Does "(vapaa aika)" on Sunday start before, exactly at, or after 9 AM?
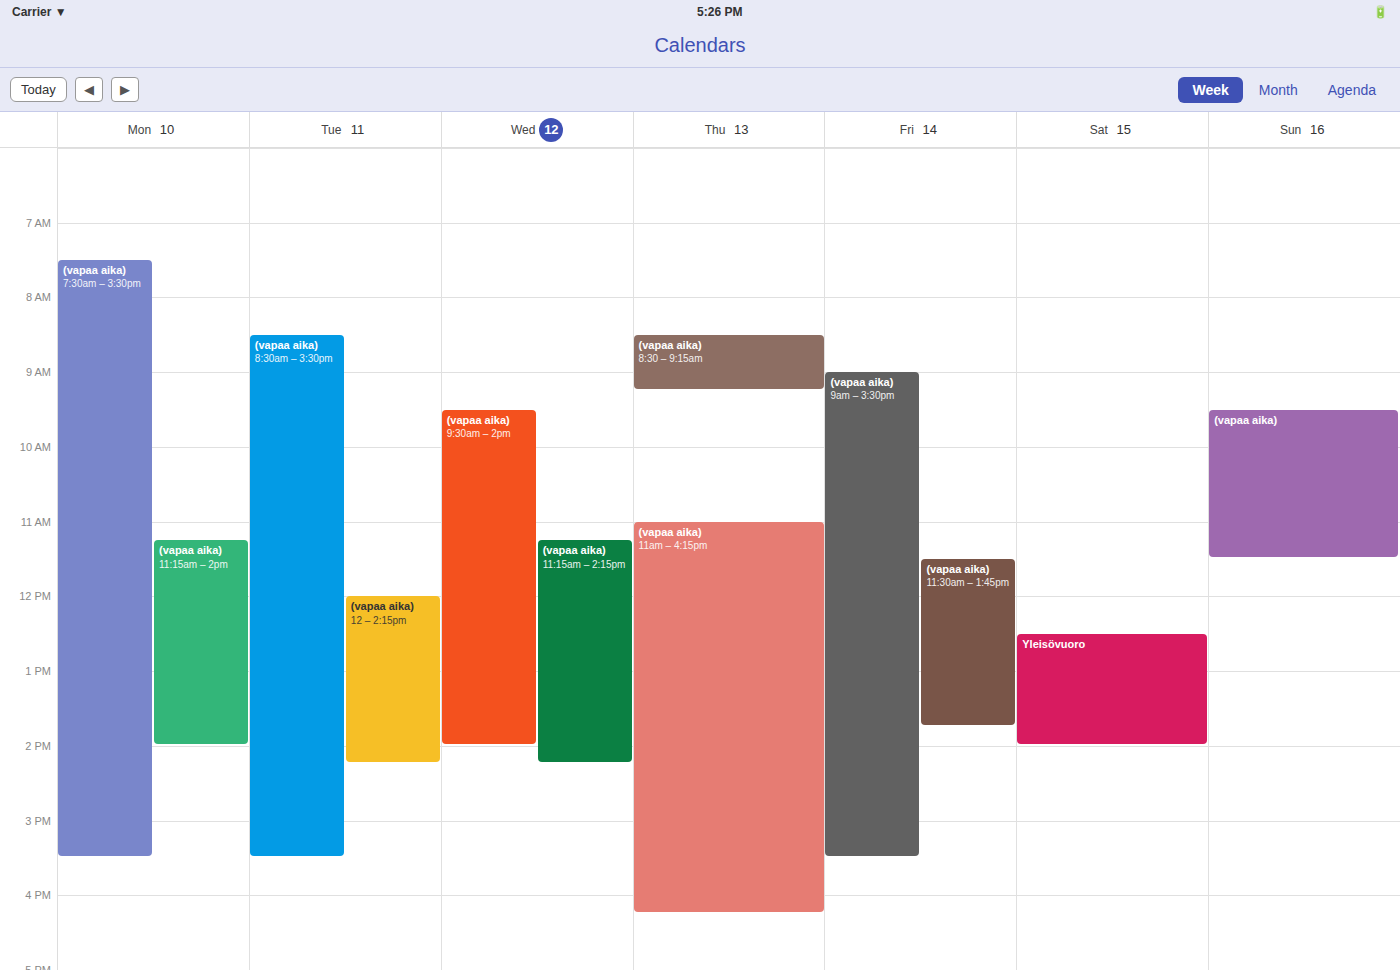
9:30 AM -- after 9 AM, 30 minutes below the 9 AM line.